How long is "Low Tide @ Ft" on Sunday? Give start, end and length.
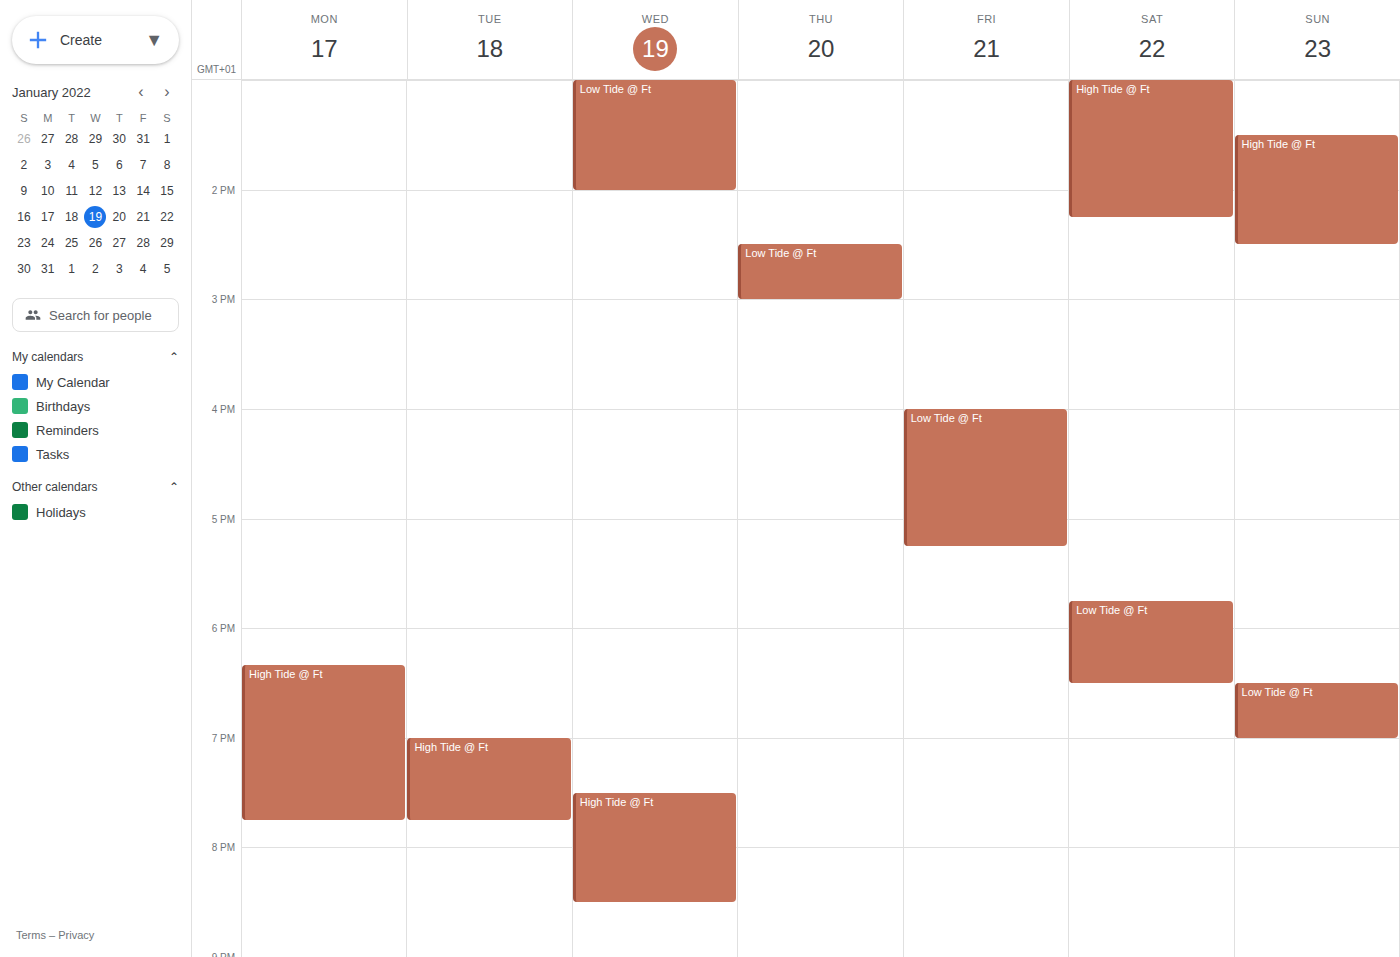
6:30 PM to 7:00 PM, 30 minutes